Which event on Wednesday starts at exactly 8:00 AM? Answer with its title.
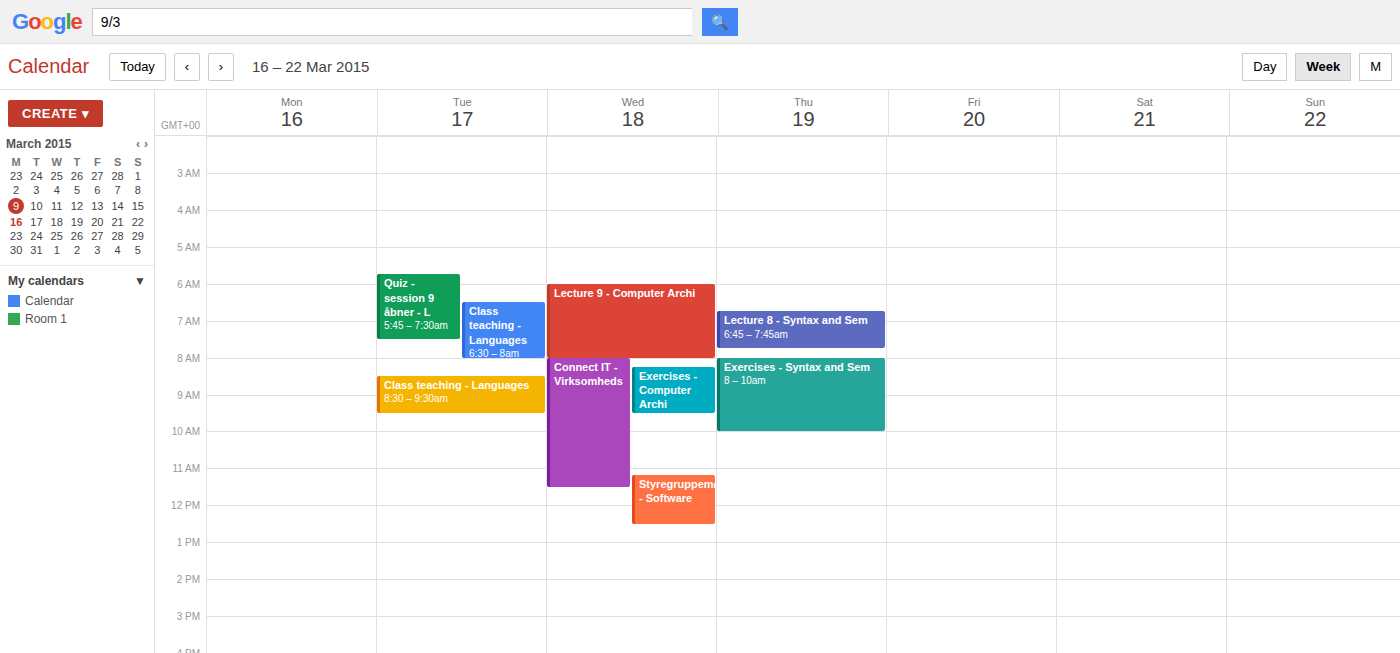
"Connect IT - Virksomheds"